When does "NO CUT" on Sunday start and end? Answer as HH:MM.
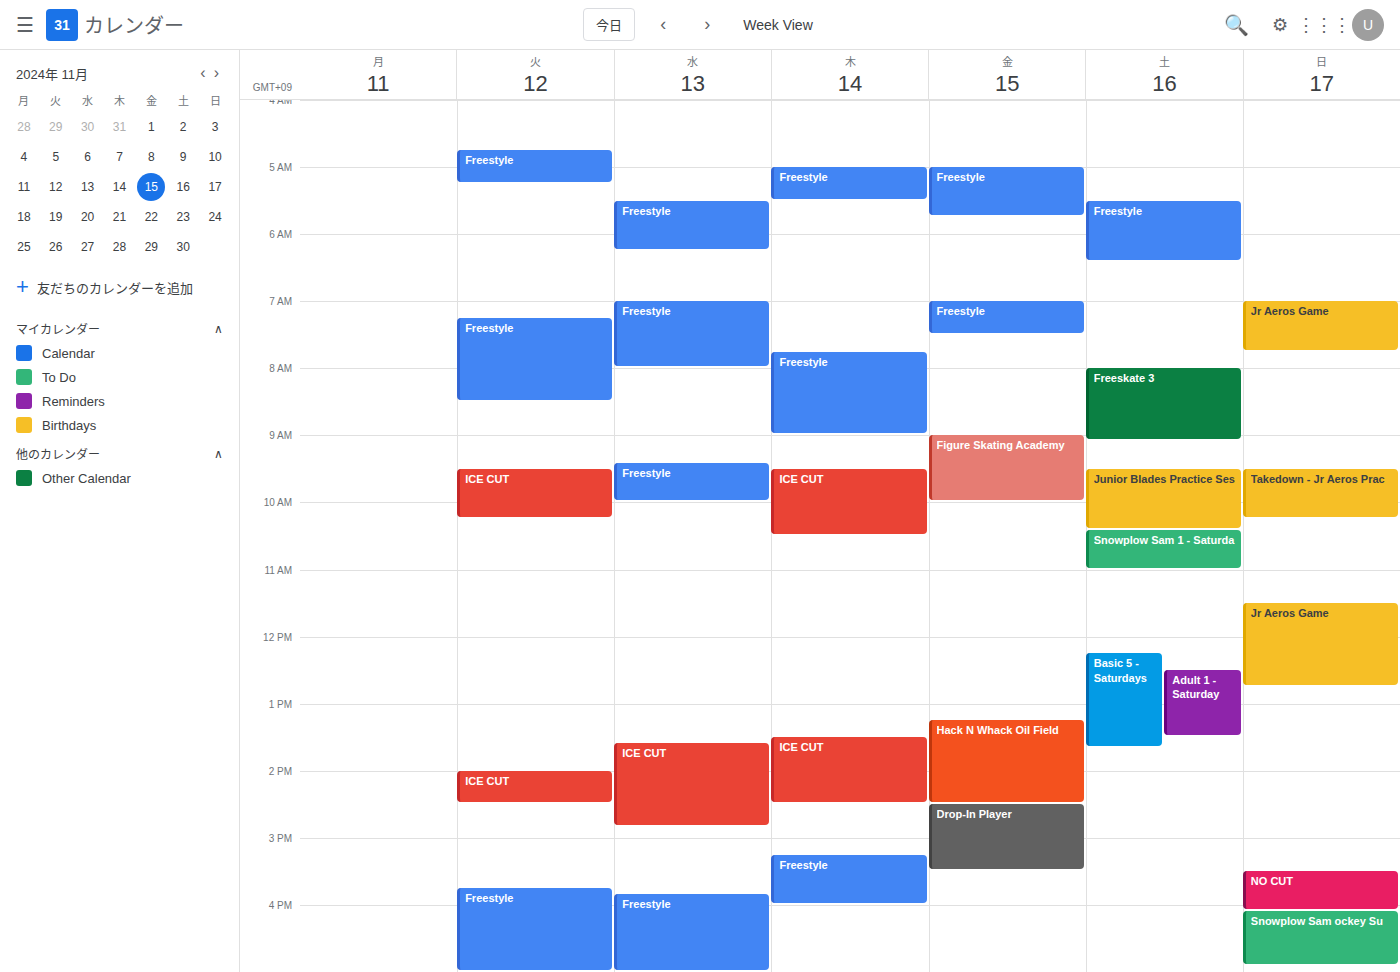
15:30 to 16:05